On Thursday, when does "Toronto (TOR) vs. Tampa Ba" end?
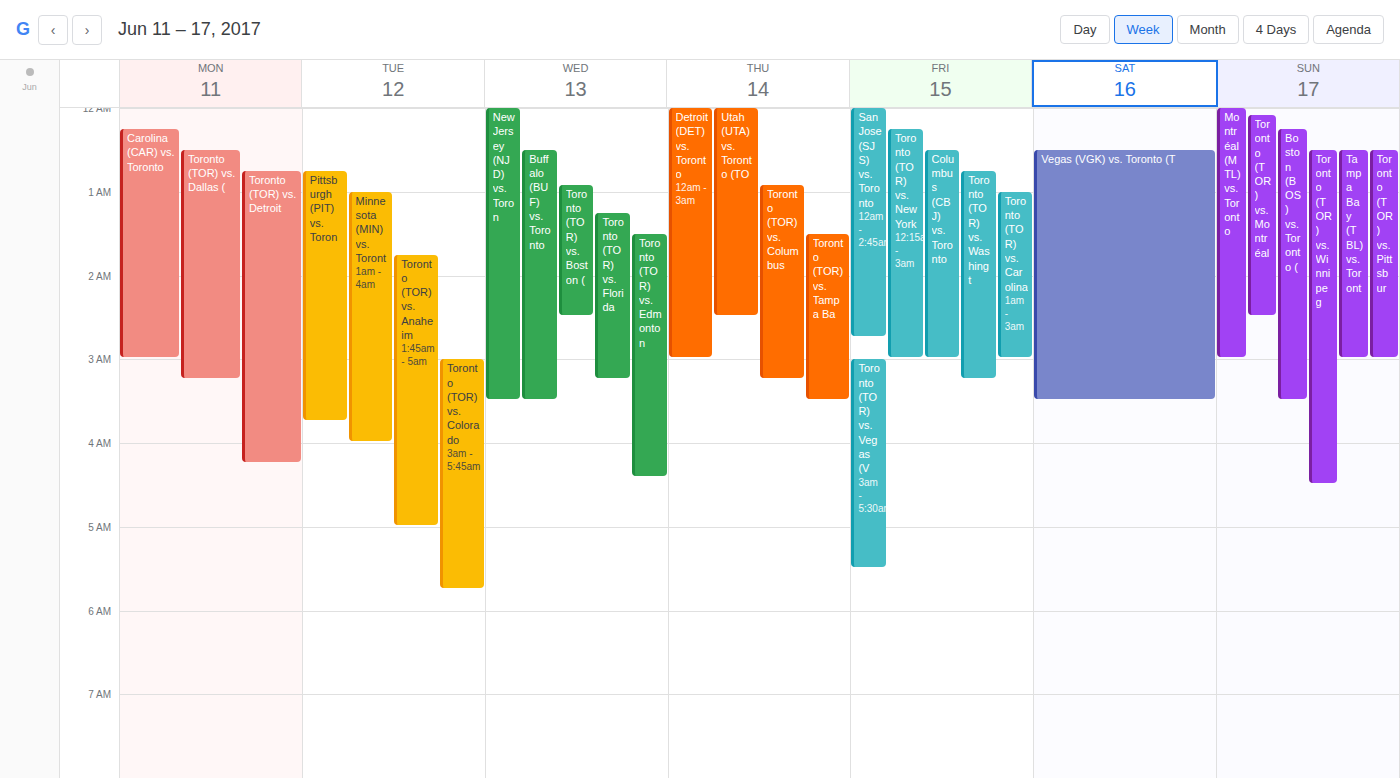
3:30 AM